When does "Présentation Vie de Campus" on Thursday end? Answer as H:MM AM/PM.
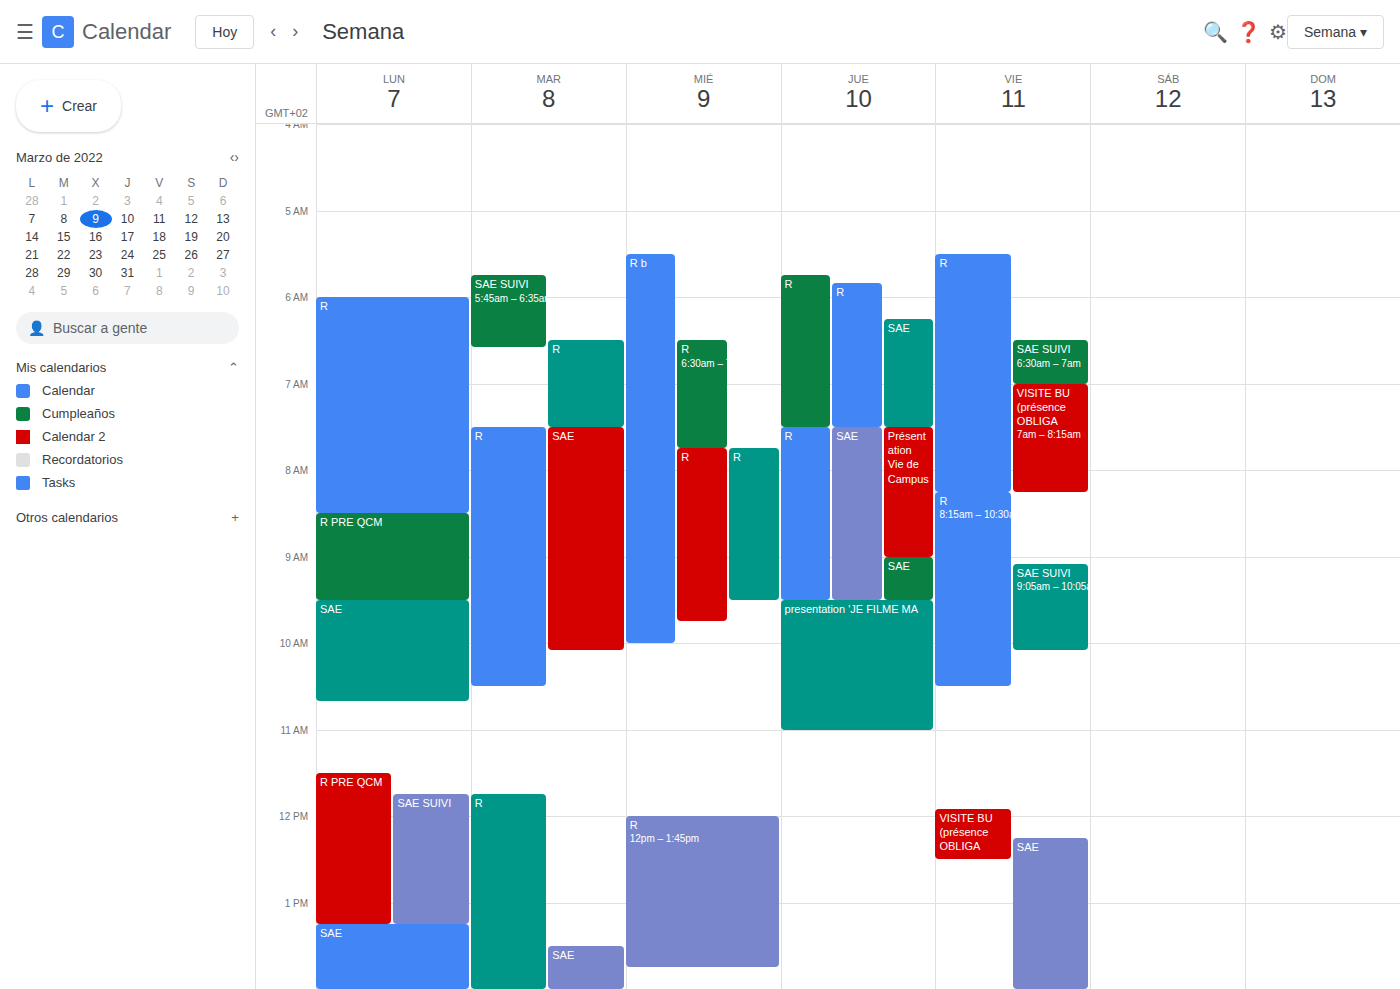
9:00 AM